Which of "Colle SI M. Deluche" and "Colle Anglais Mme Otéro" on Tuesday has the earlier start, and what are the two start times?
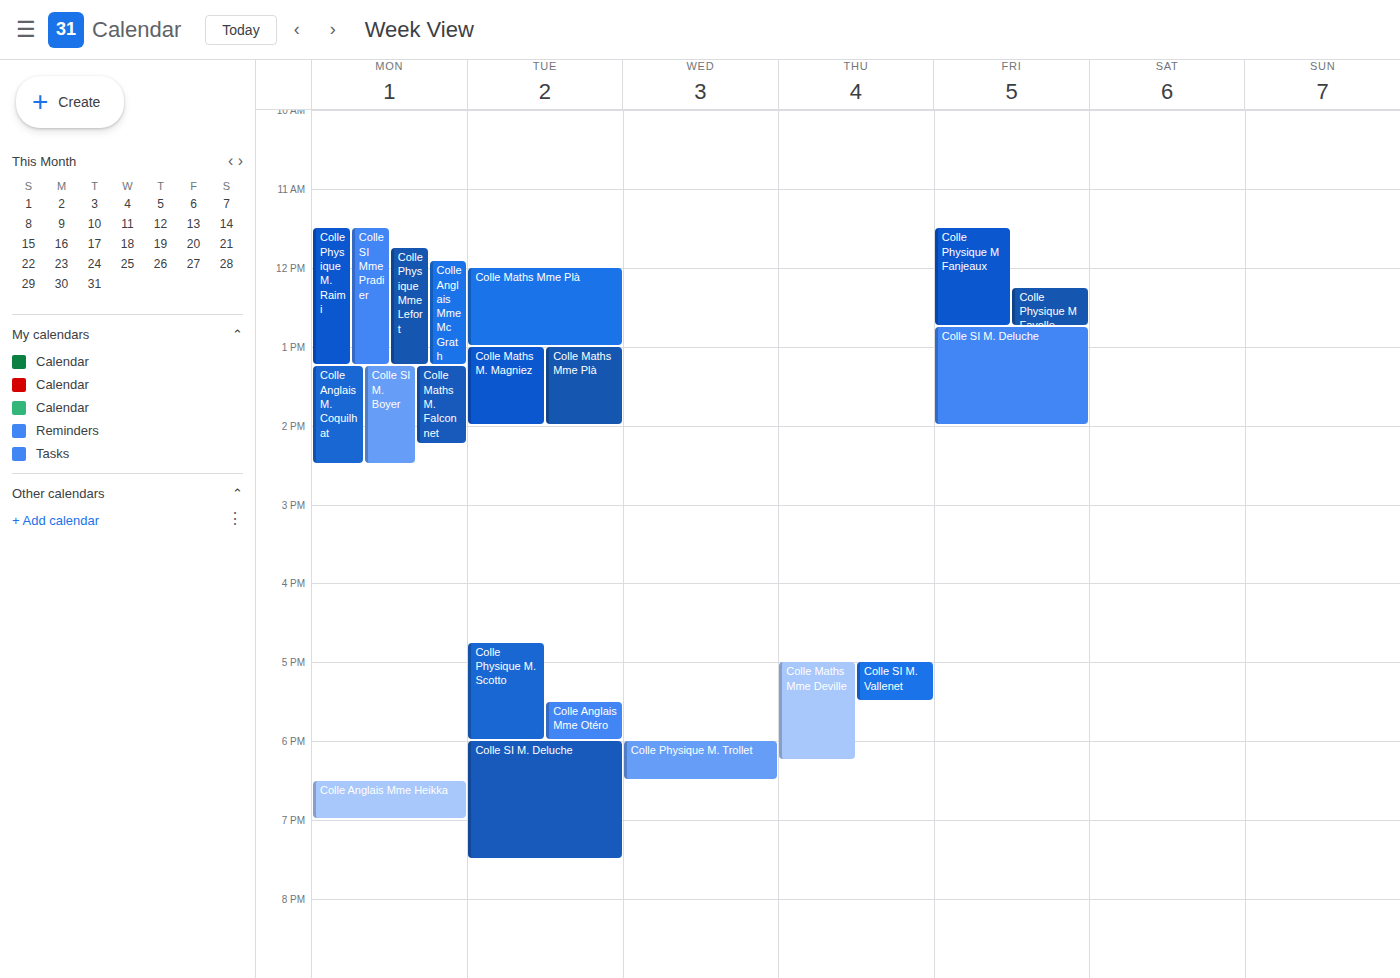
"Colle Anglais Mme Otéro" 5:30 PM; "Colle SI M. Deluche" 6:00 PM.